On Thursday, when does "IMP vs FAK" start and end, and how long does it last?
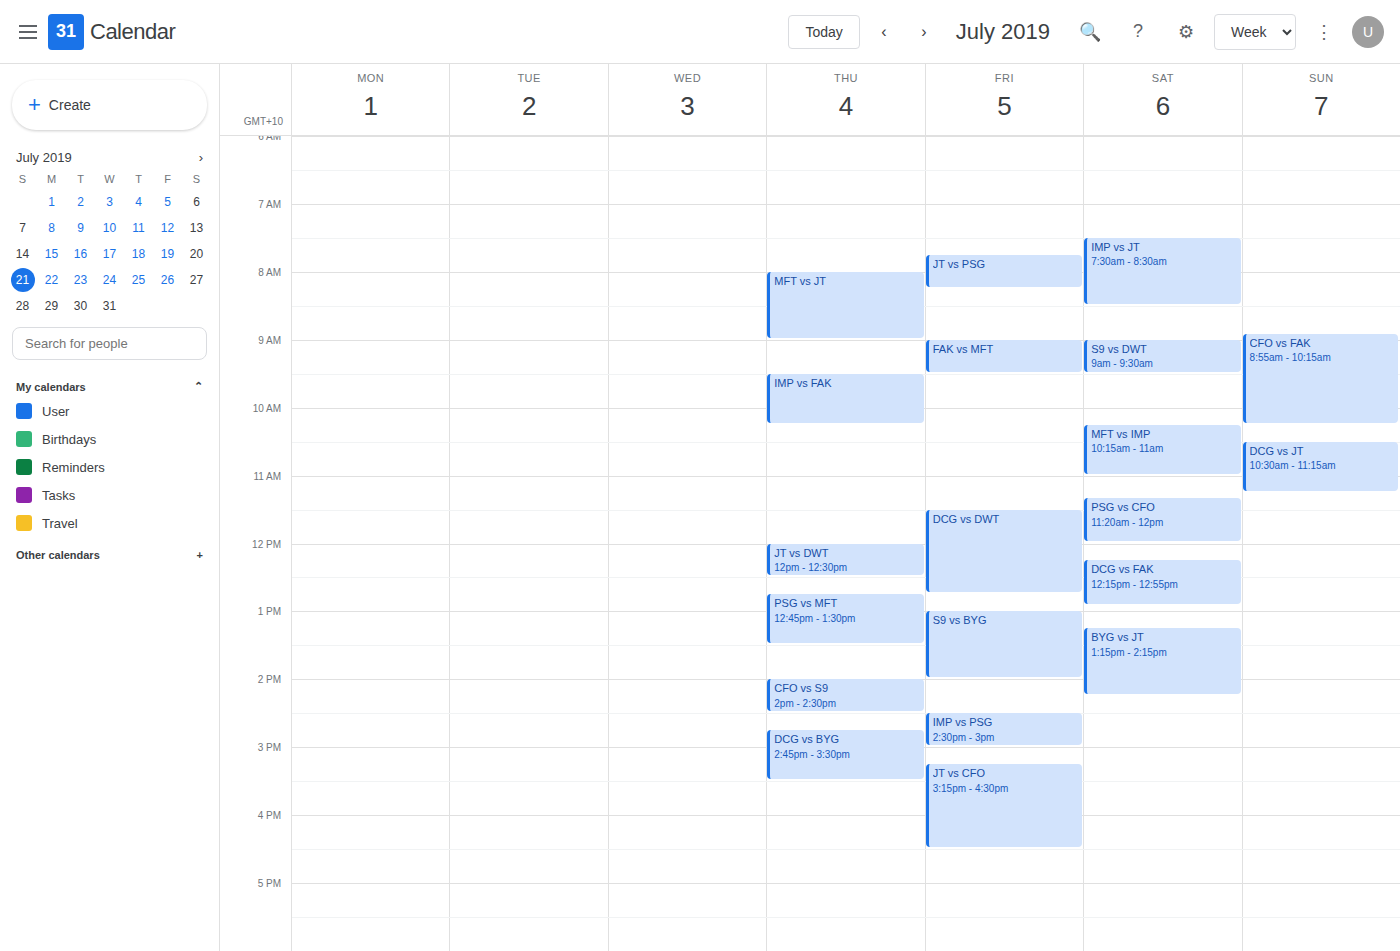
9:30 AM to 10:15 AM, 45 minutes